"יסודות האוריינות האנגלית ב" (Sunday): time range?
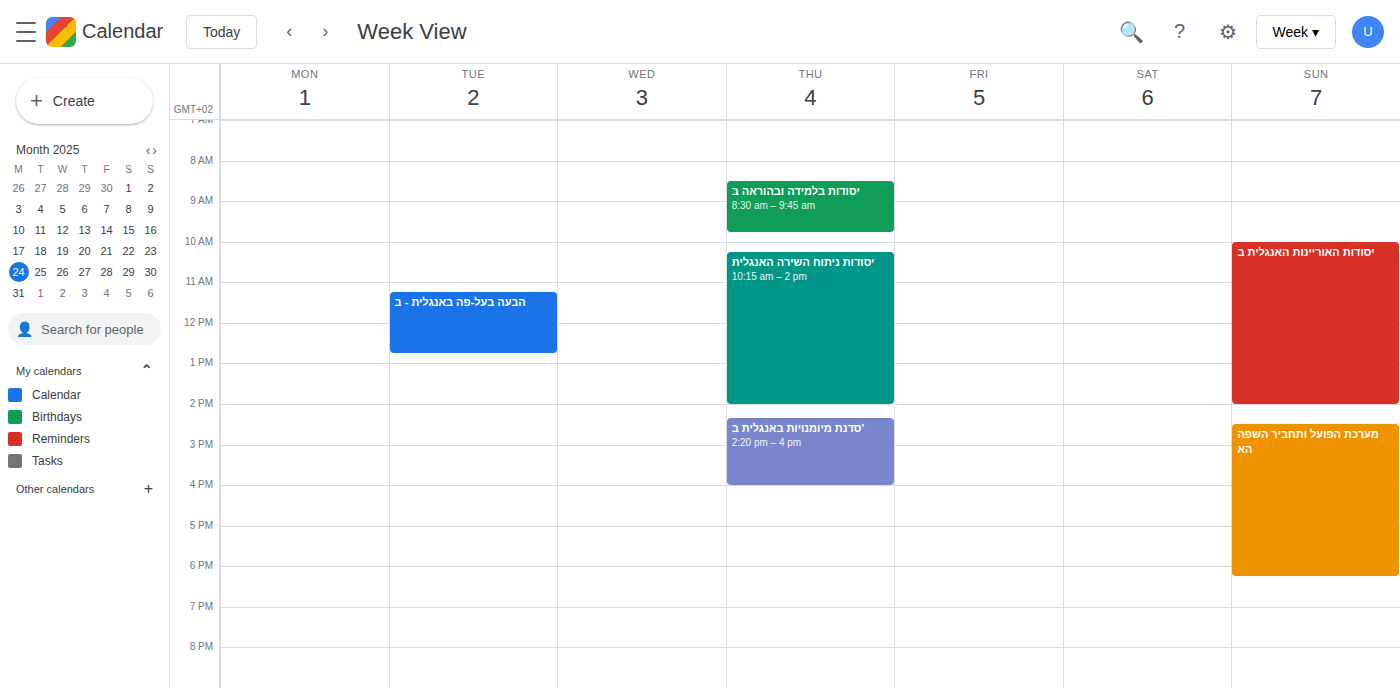
10:00 AM to 2:00 PM